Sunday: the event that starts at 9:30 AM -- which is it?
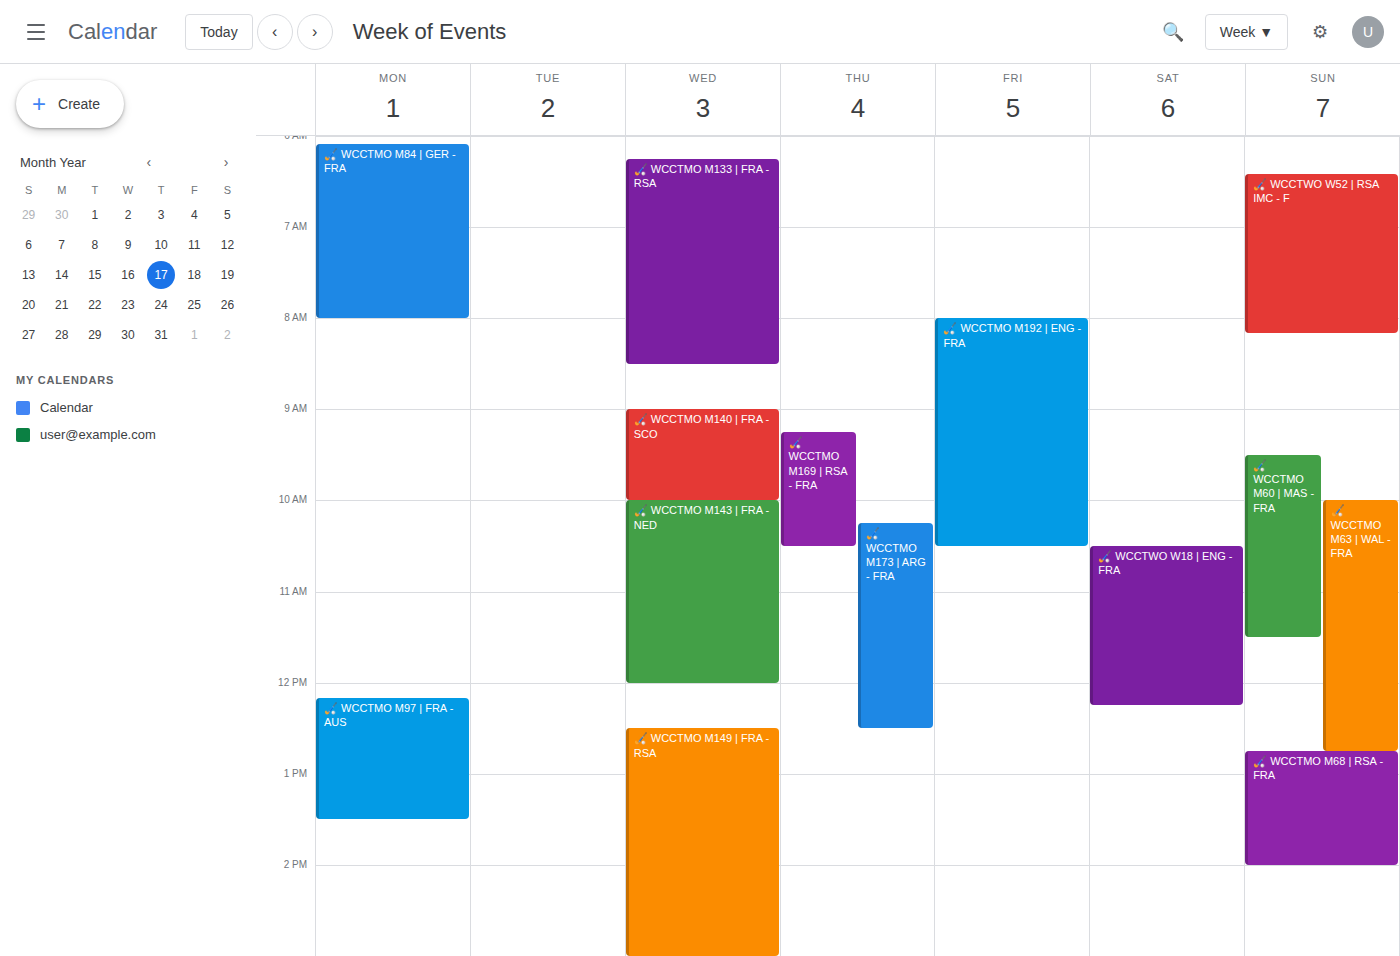
"🏑 WCCTMO M60 | MAS - FRA"